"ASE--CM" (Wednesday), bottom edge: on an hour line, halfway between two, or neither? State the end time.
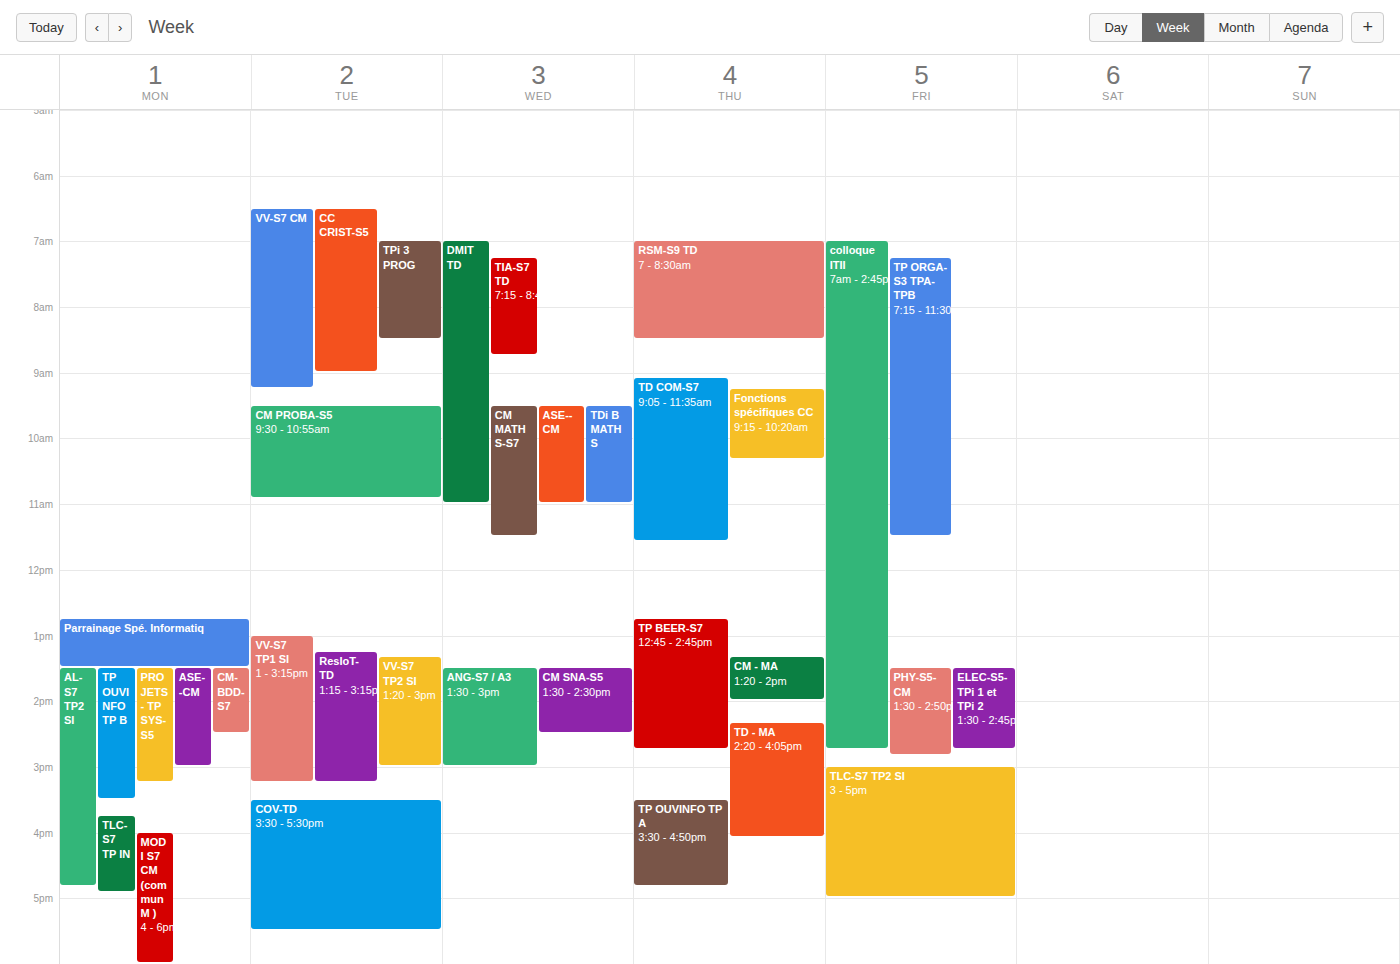
11:00 AM -- exactly on the 11 AM line.